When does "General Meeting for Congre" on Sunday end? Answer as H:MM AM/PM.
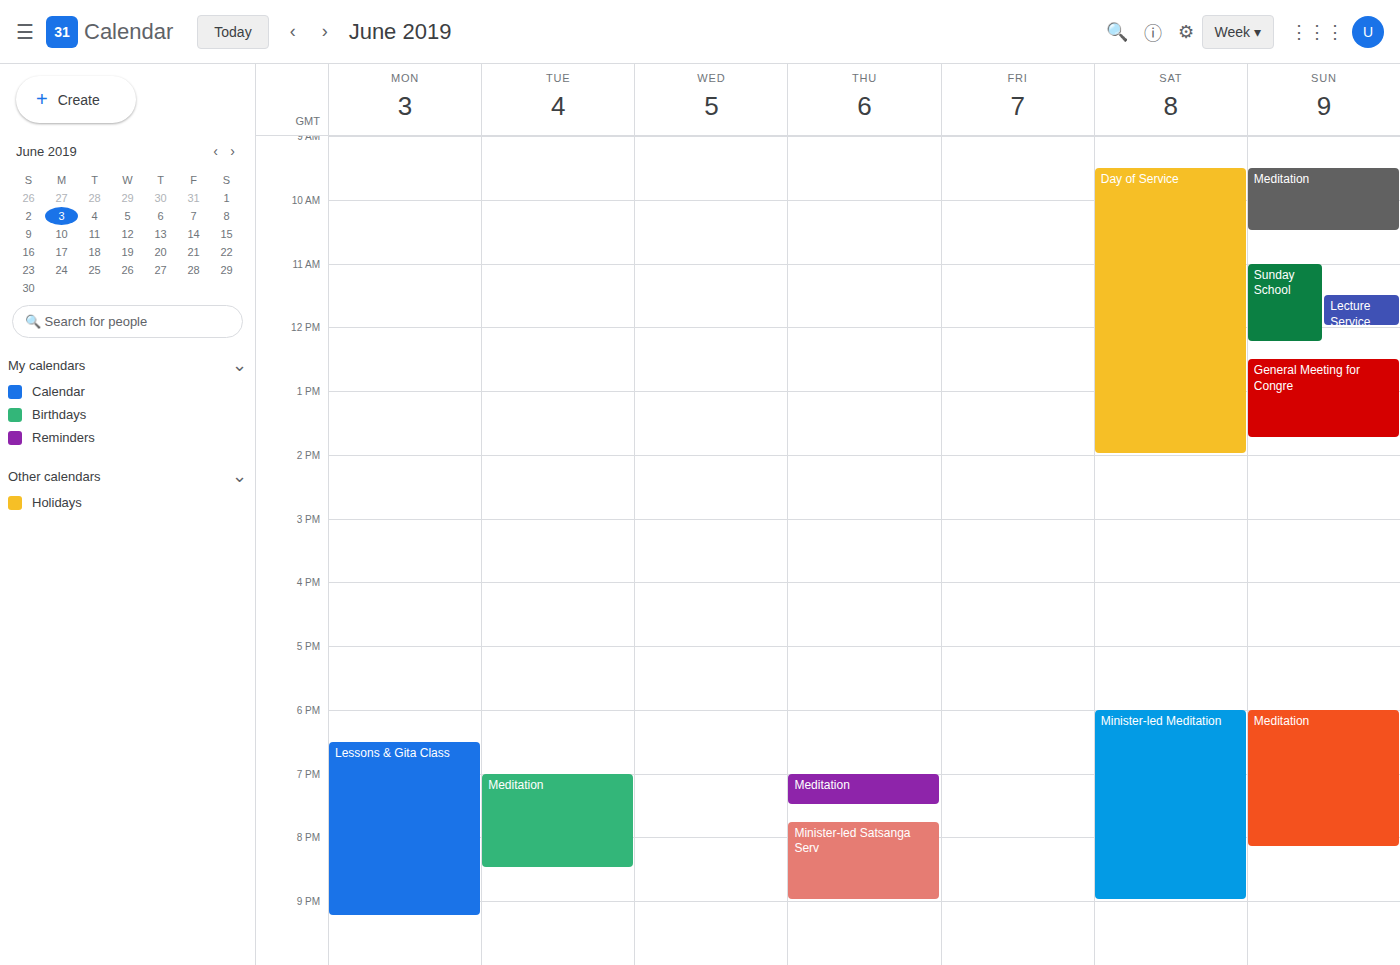
1:45 PM